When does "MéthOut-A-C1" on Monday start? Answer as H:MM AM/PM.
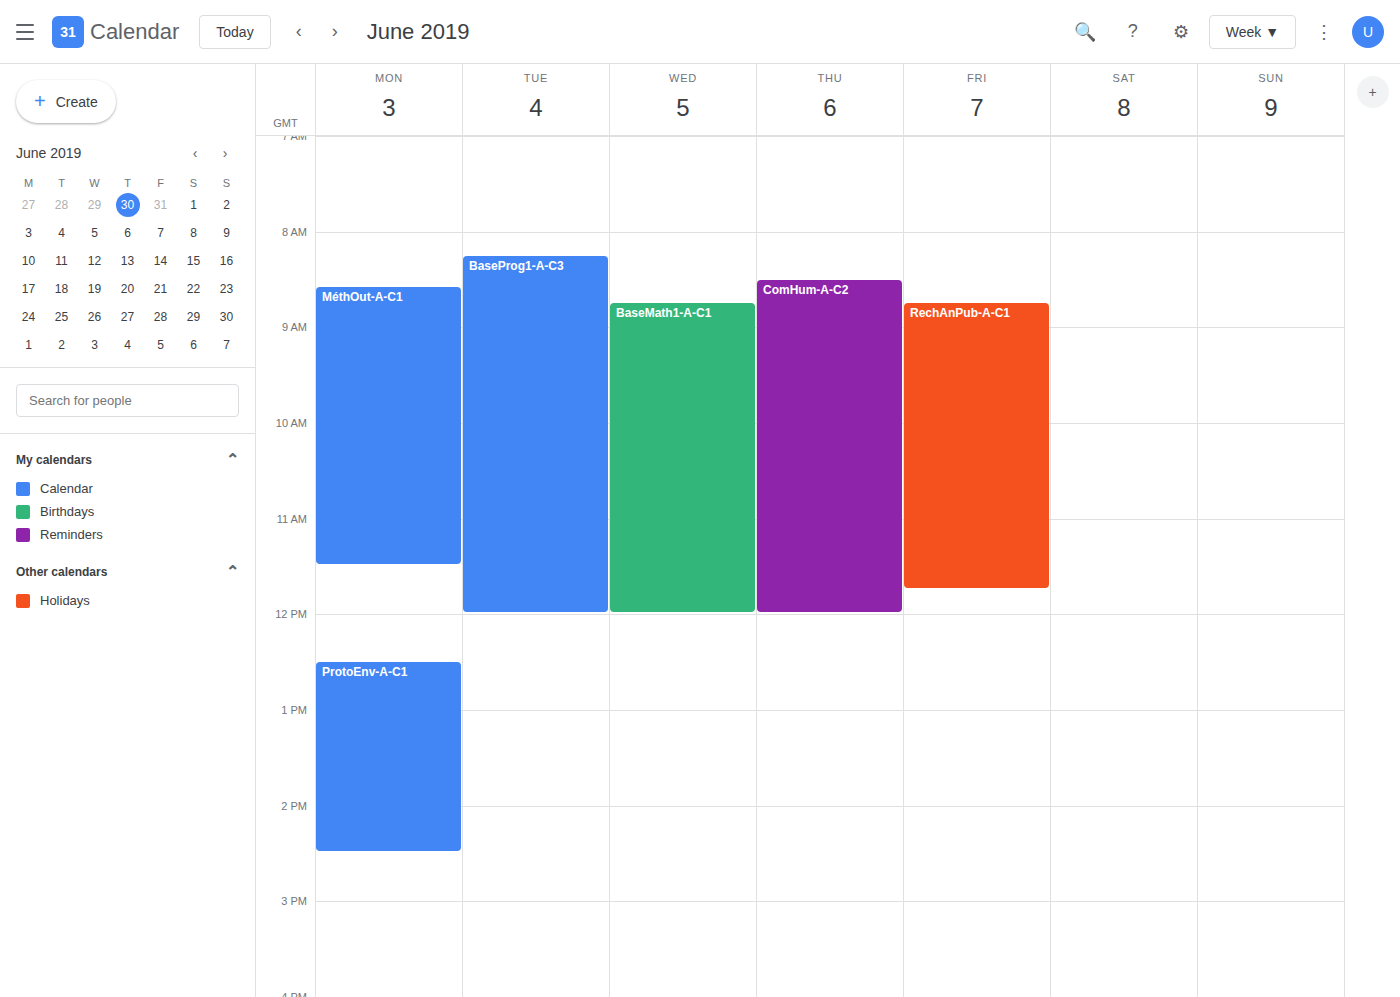
8:35 AM